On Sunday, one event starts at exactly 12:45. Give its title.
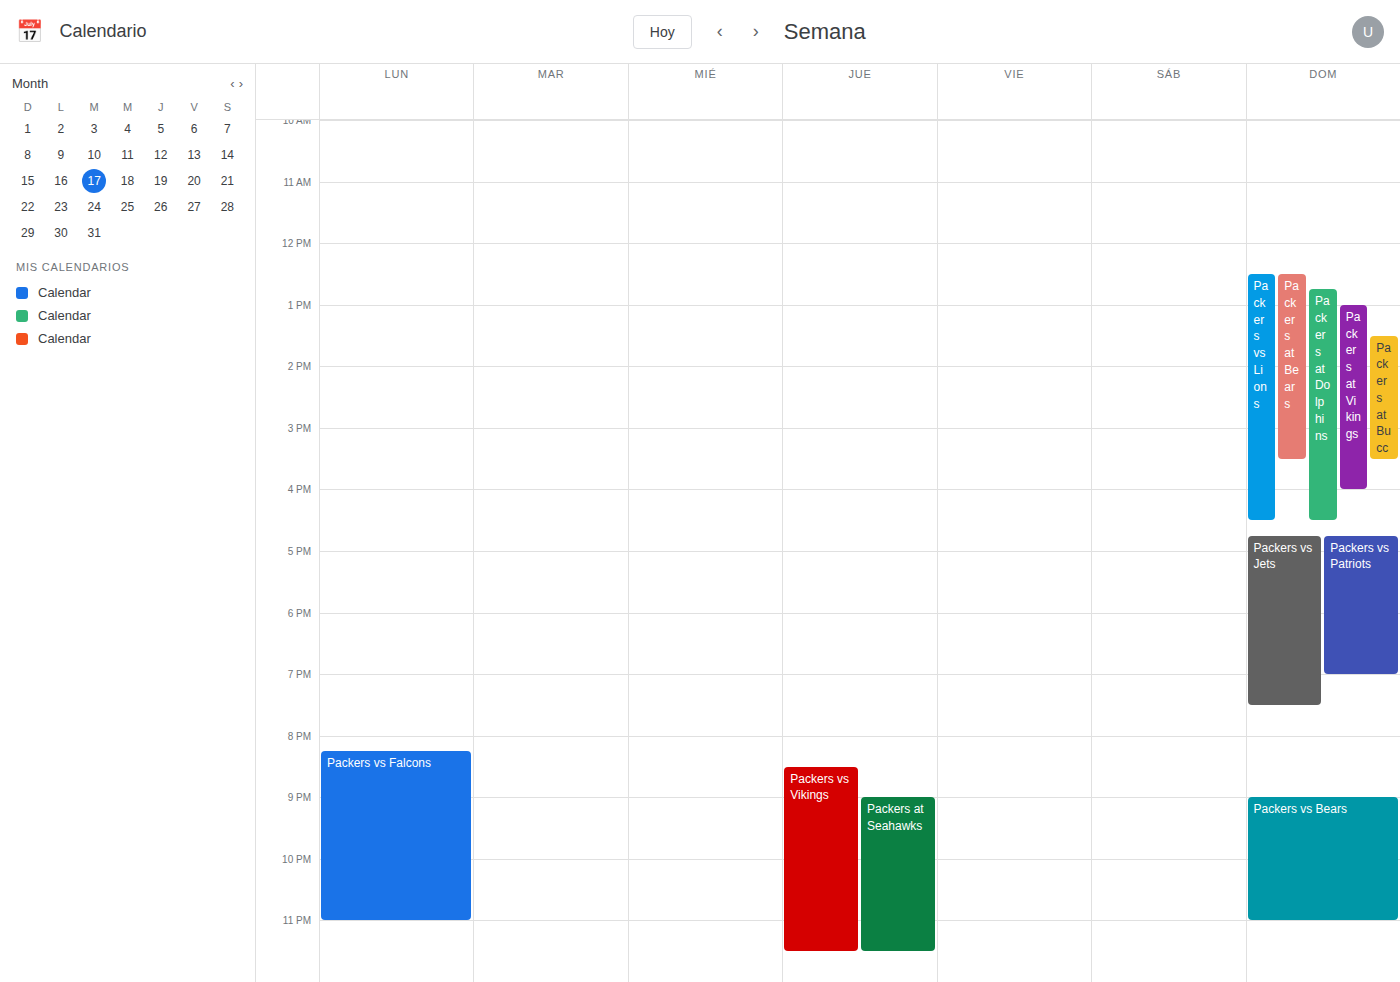
"Packers at Dolphins"